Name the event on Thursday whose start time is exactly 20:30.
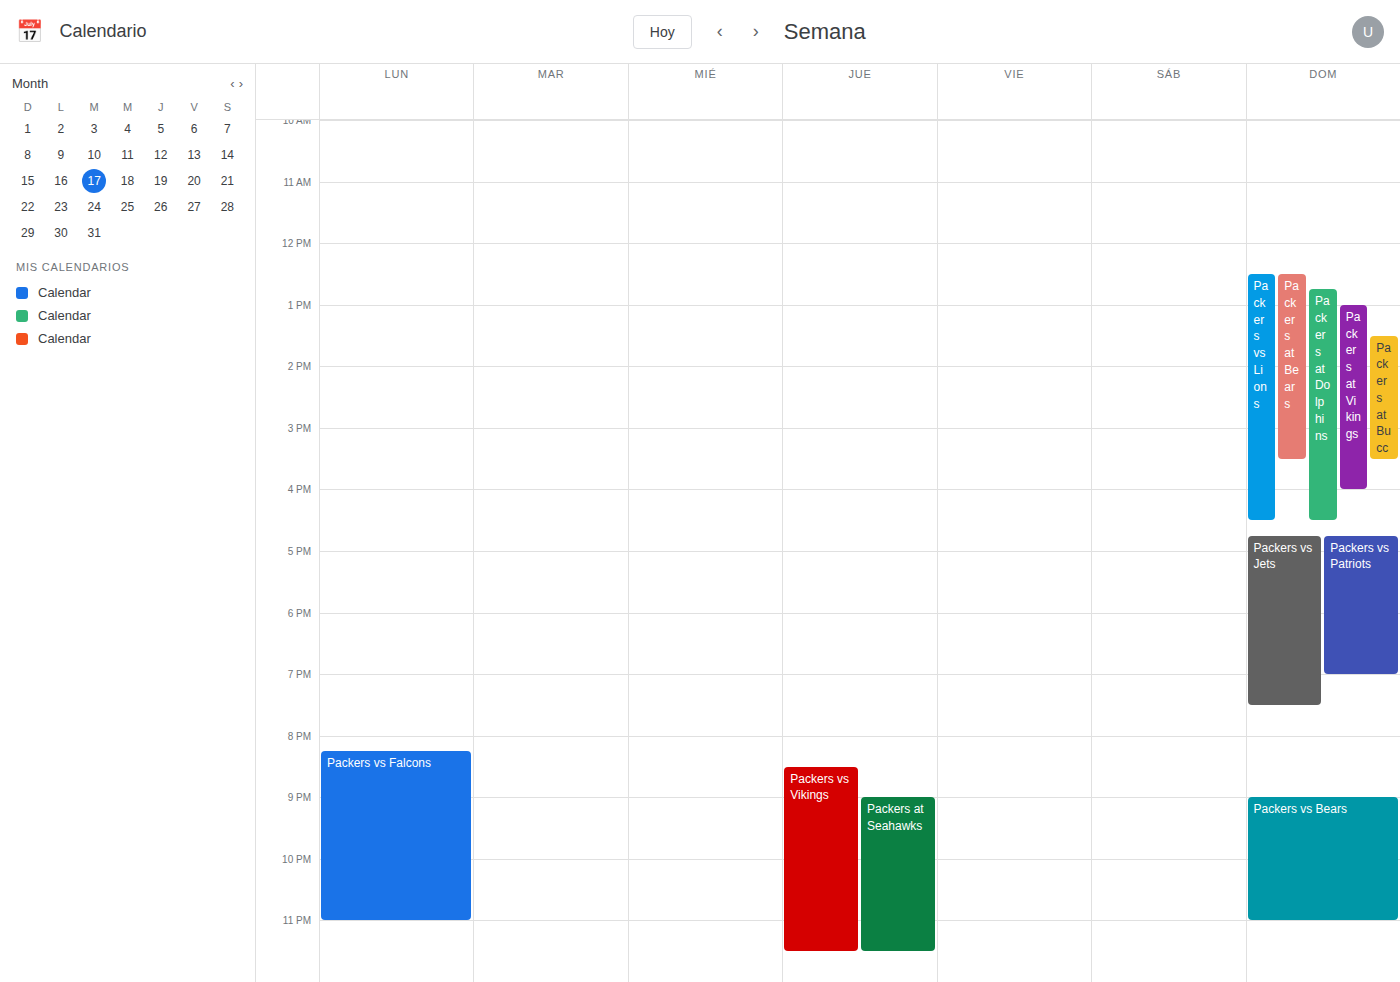
"Packers vs Vikings"